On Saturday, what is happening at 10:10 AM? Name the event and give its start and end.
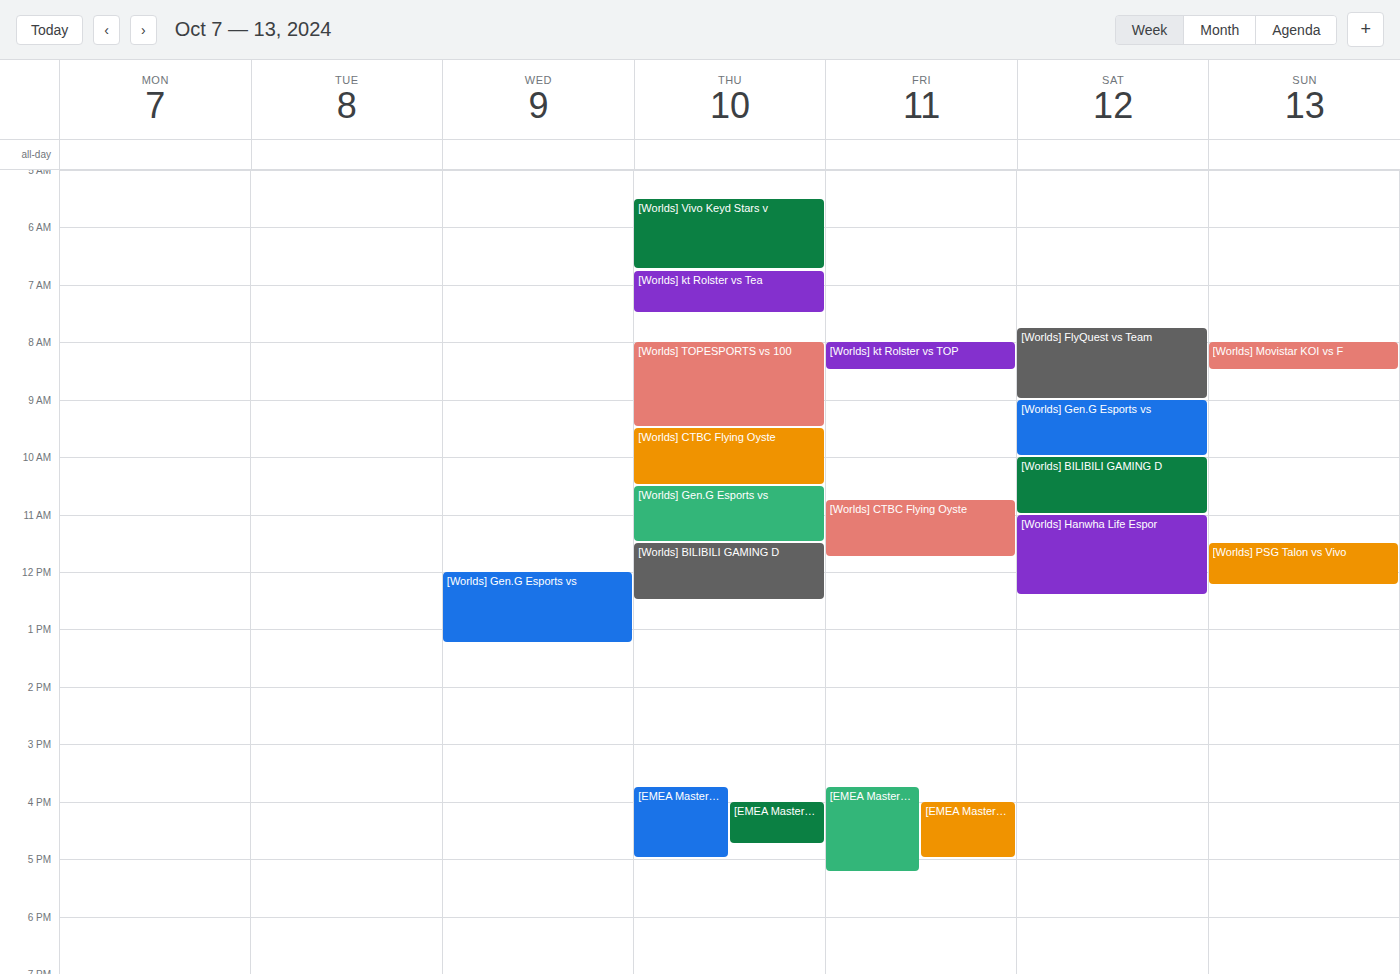
"[Worlds] BILIBILI GAMING D", 10:00 AM to 11:00 AM